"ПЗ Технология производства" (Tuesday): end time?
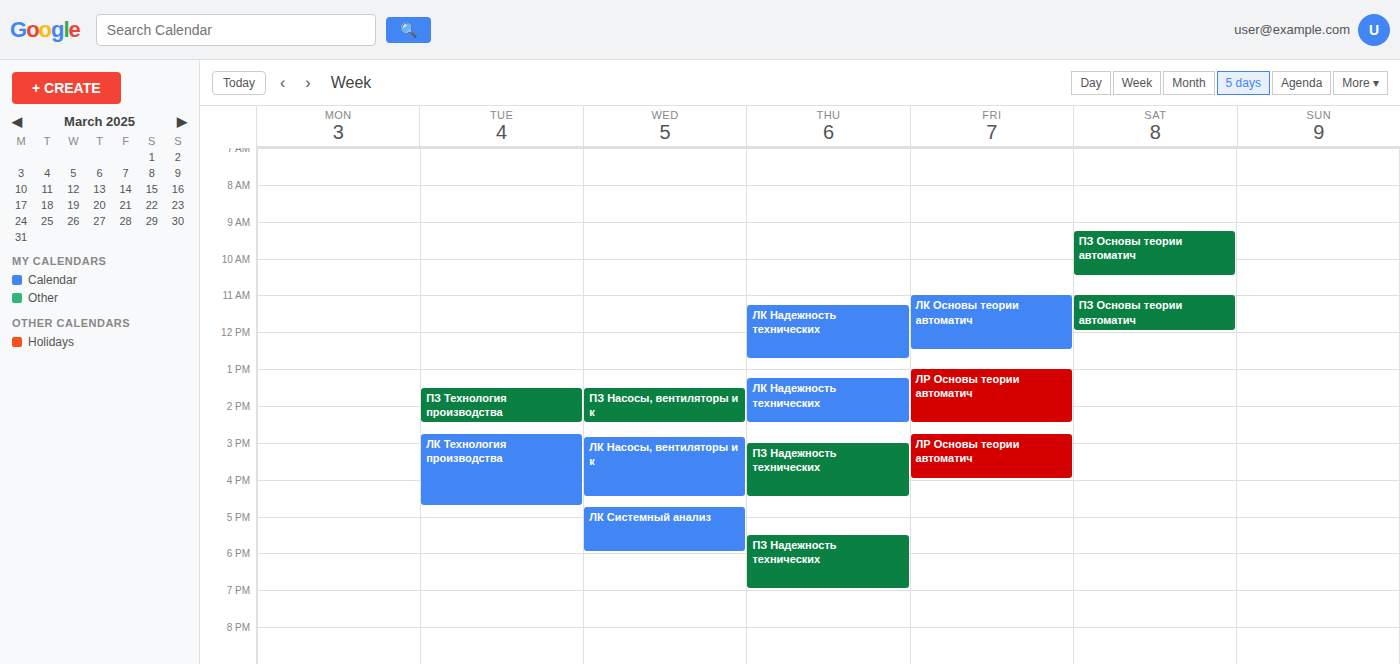
2:30 PM